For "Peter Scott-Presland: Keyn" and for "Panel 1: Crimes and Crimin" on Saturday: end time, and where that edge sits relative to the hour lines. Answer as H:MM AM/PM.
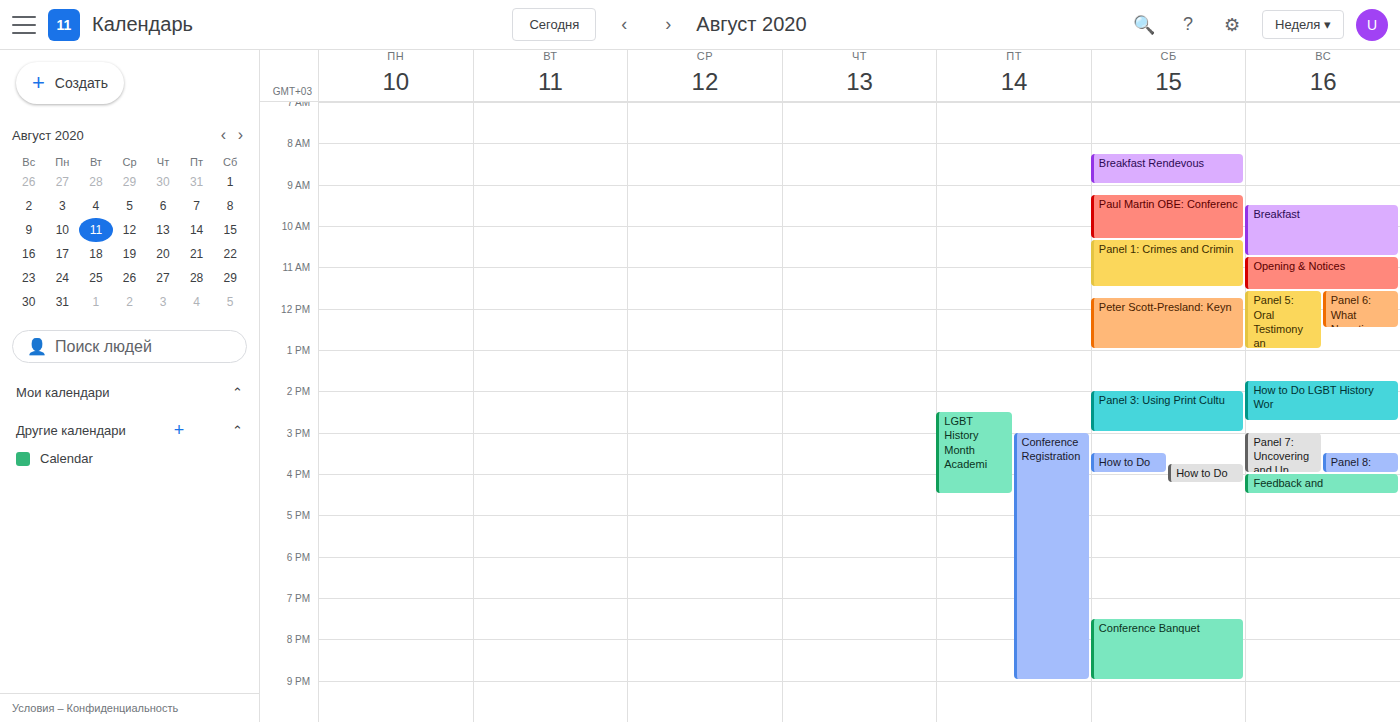
"Peter Scott-Presland: Keyn": 1:00 PM, exactly on the 1 PM line. "Panel 1: Crimes and Crimin": 11:30 AM, halfway between the 11 AM and 12 PM lines.